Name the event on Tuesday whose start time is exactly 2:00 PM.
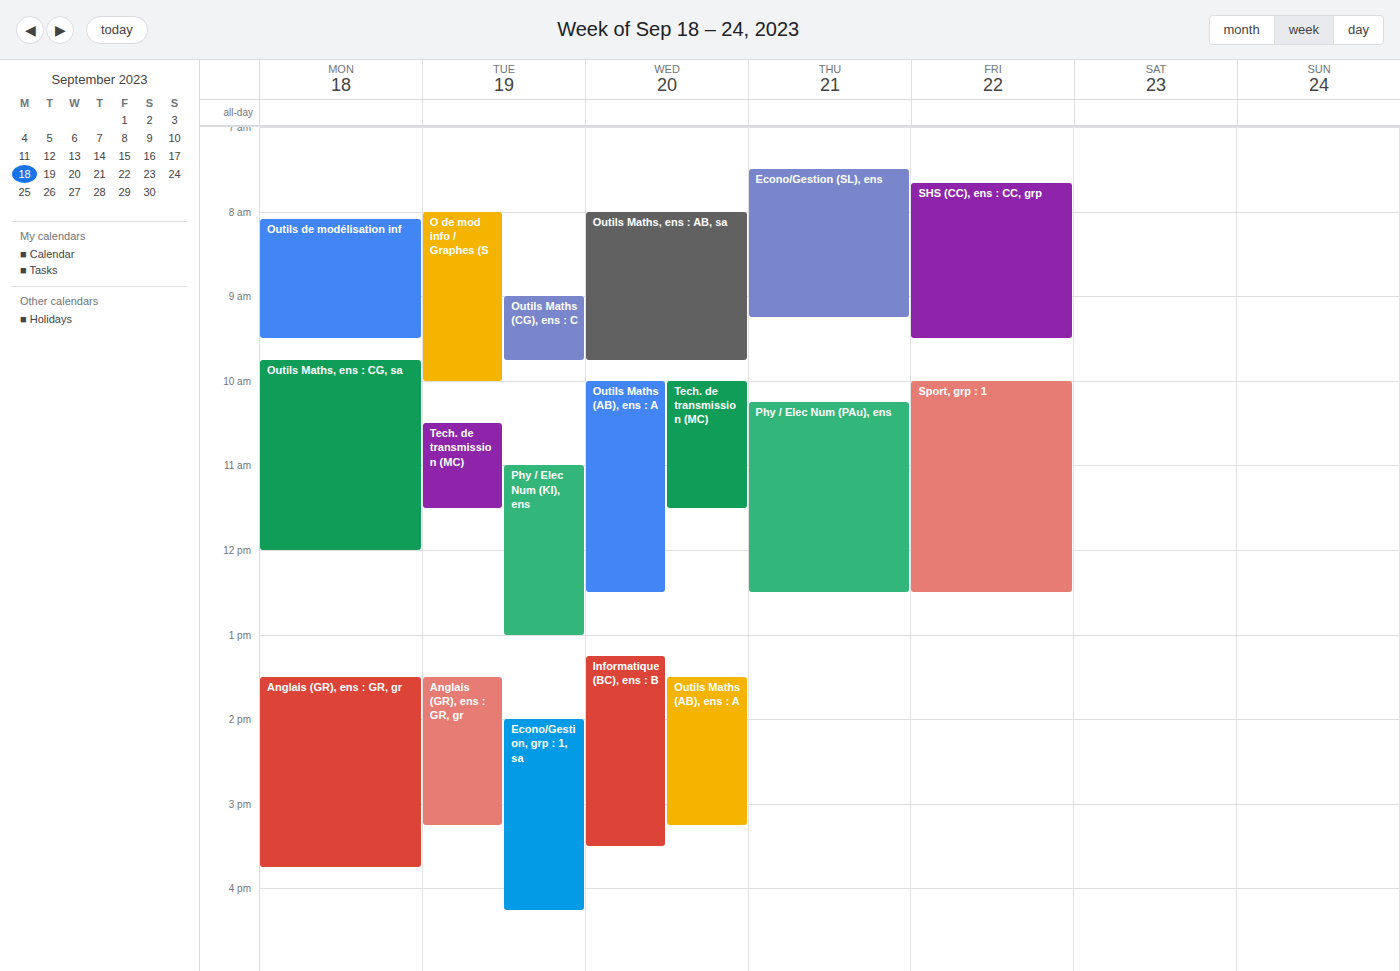
"Econo/Gestion, grp : 1, sa"